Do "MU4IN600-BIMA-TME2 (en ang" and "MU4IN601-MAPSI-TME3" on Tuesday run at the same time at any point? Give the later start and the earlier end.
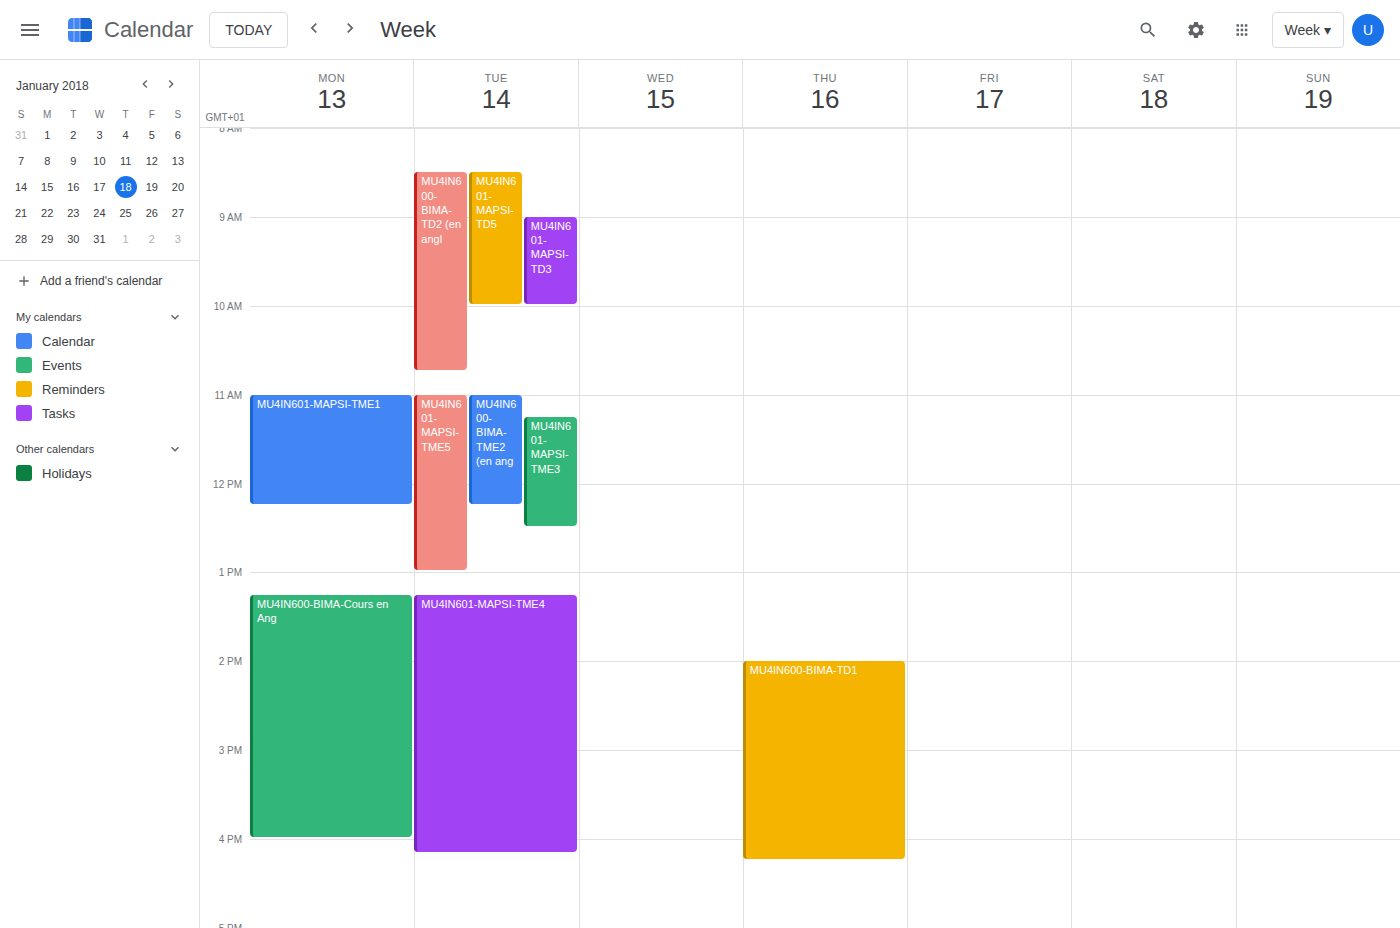
"MU4IN601-MAPSI-TME3" starts at 11:15, before "MU4IN600-BIMA-TME2 (en ang" ends at 12:15 -- they overlap.